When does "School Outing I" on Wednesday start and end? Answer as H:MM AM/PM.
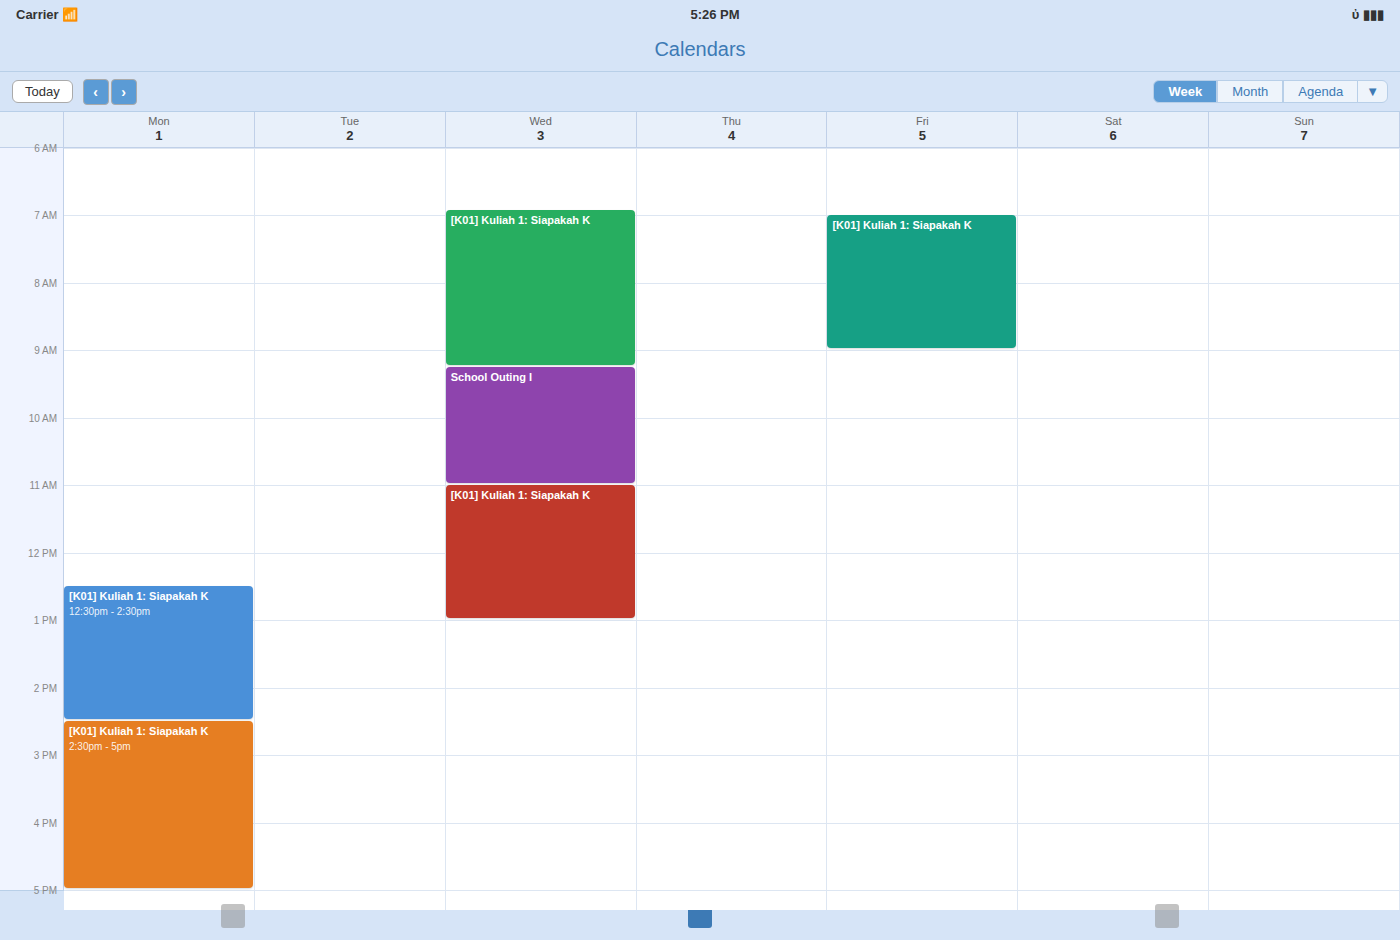
9:15 AM to 11:00 AM